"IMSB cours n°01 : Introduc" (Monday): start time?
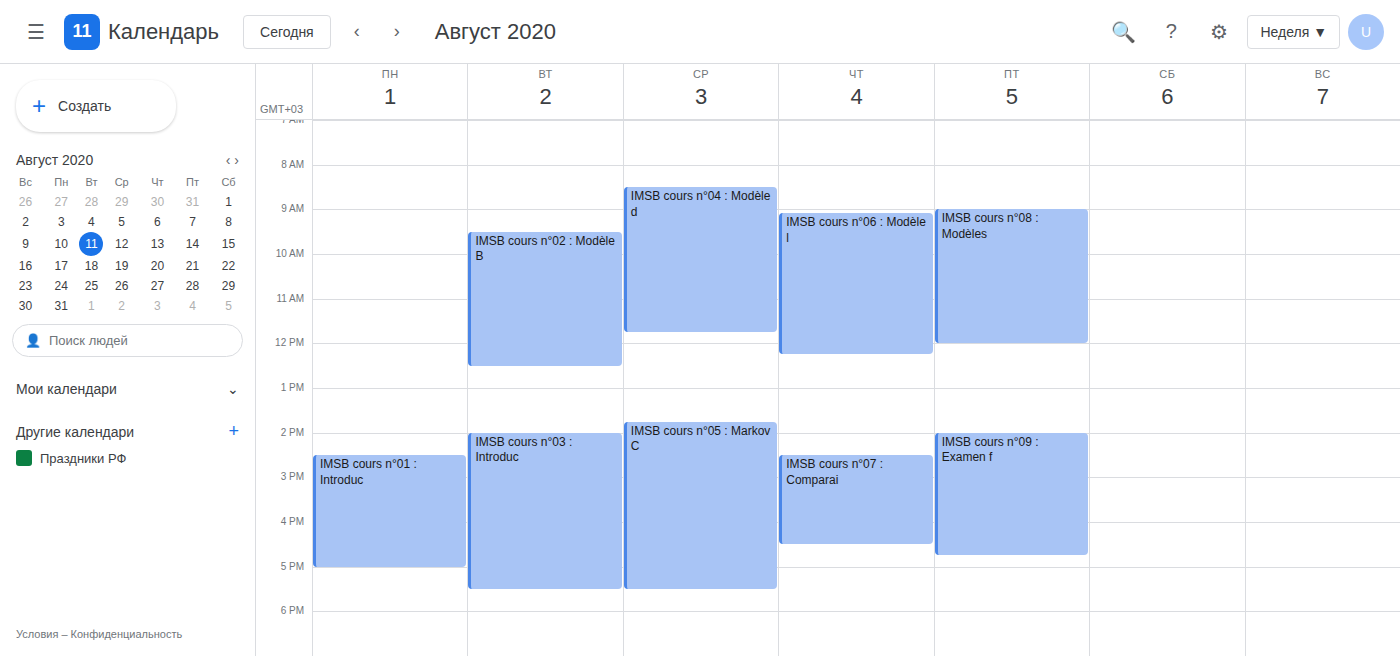
2:30 PM